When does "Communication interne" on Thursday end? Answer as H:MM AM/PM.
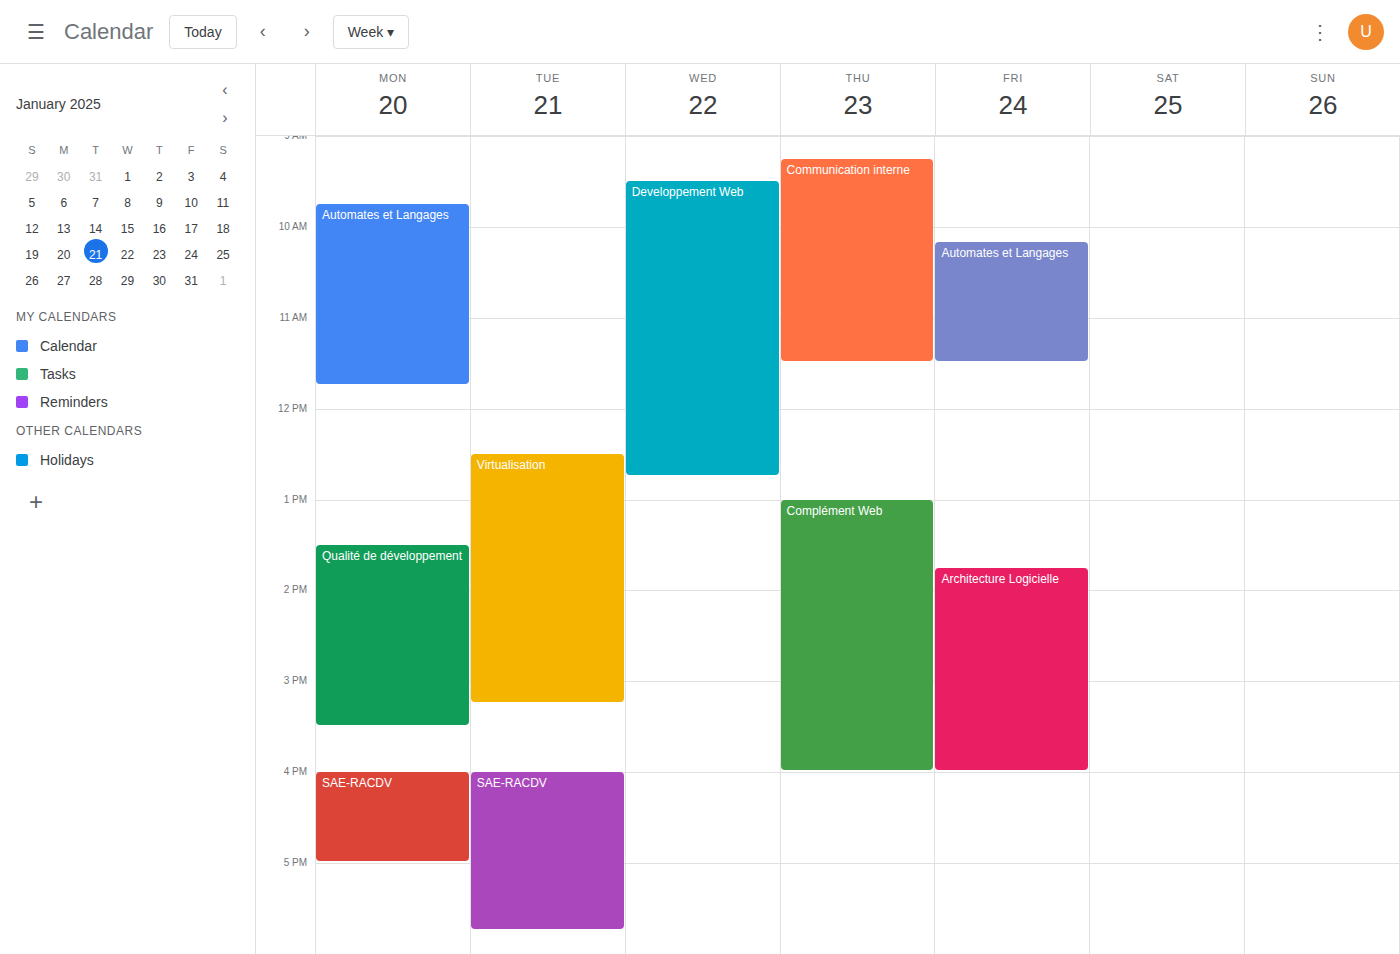
11:30 AM